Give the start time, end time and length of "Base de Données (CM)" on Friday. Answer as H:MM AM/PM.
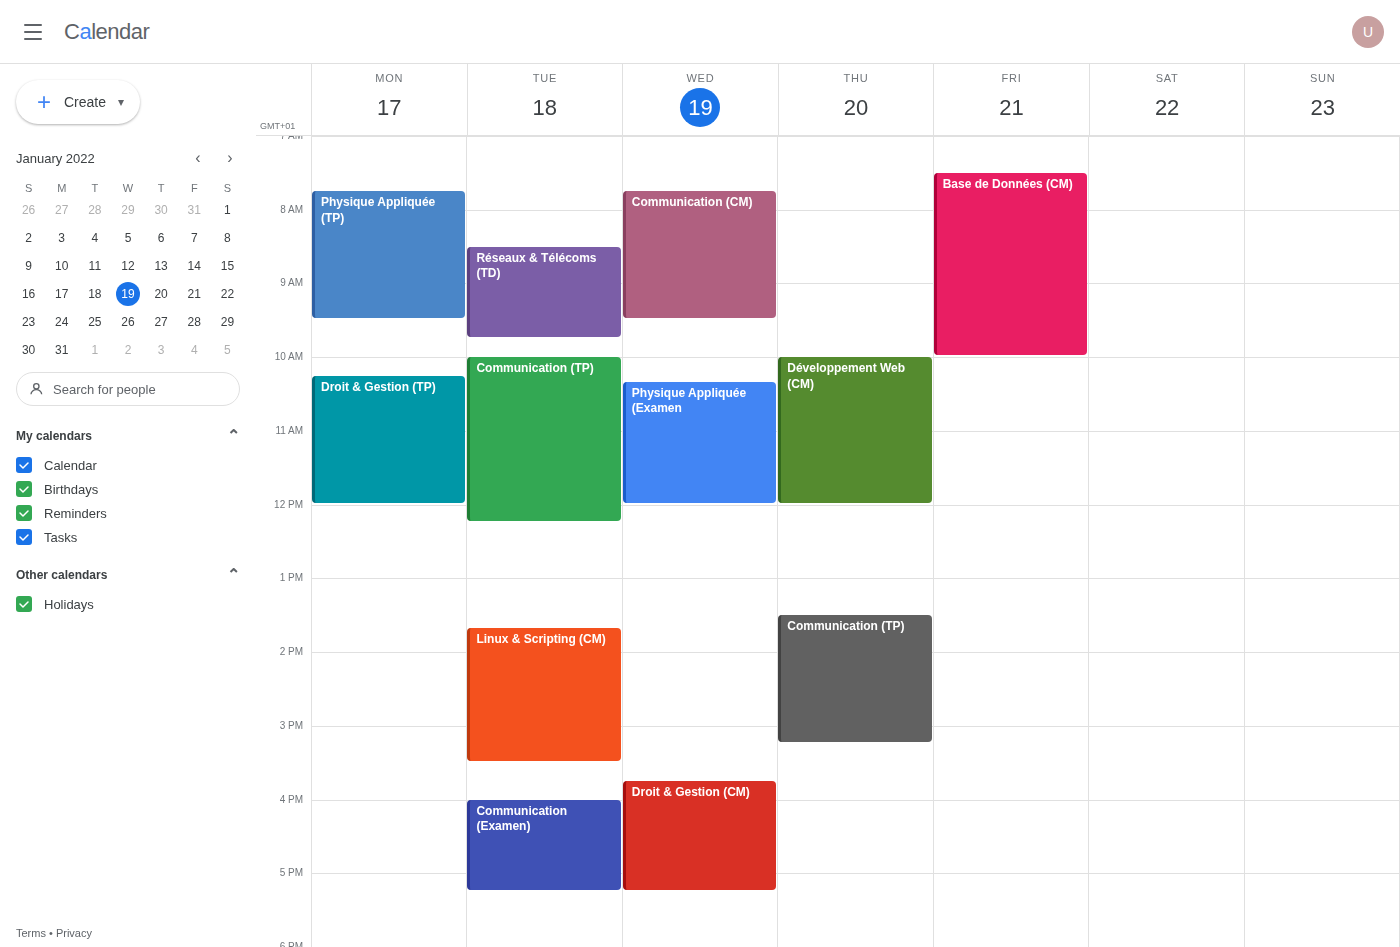
7:30 AM to 10:00 AM, 2 hours 30 minutes